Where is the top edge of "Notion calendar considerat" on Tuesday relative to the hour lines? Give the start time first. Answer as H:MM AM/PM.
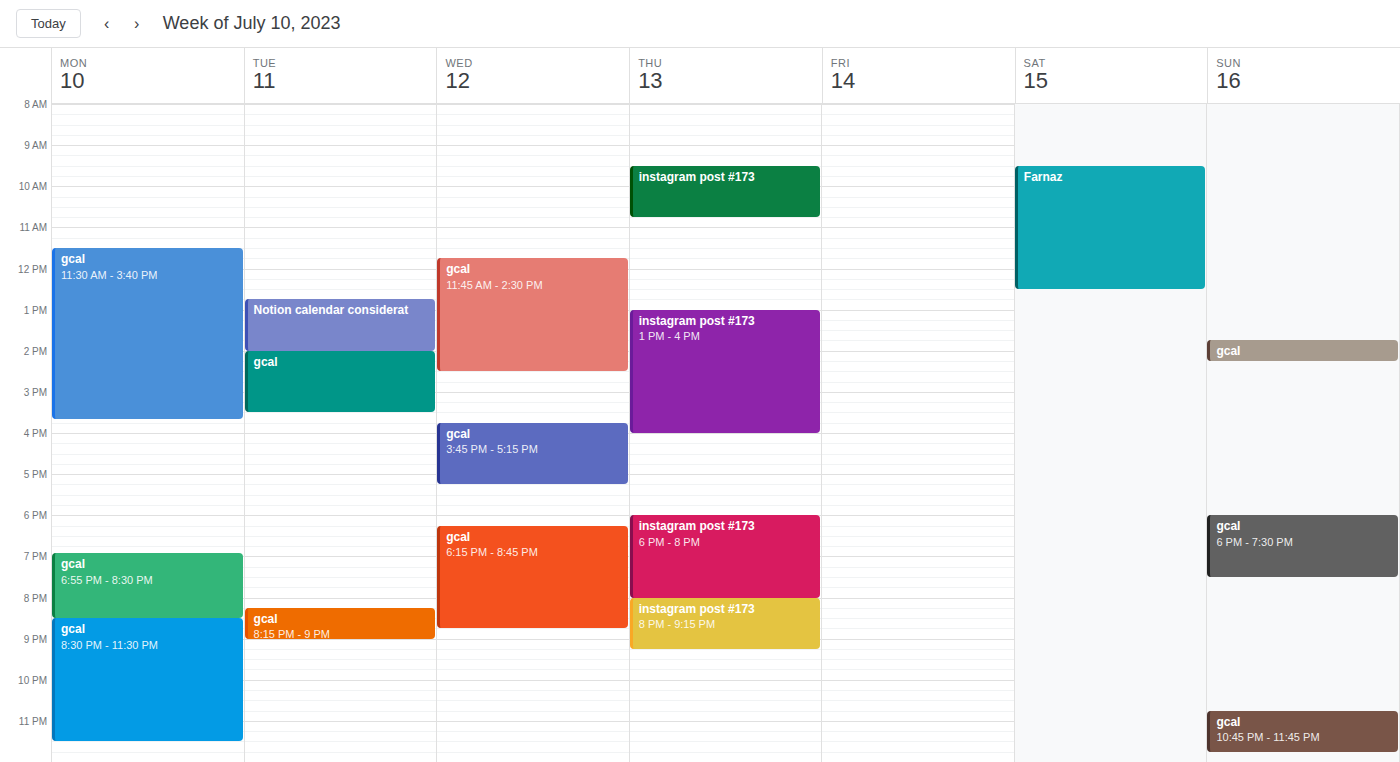
12:45 PM -- neither: three quarters of the way from the 12 PM line to the 1 PM line.